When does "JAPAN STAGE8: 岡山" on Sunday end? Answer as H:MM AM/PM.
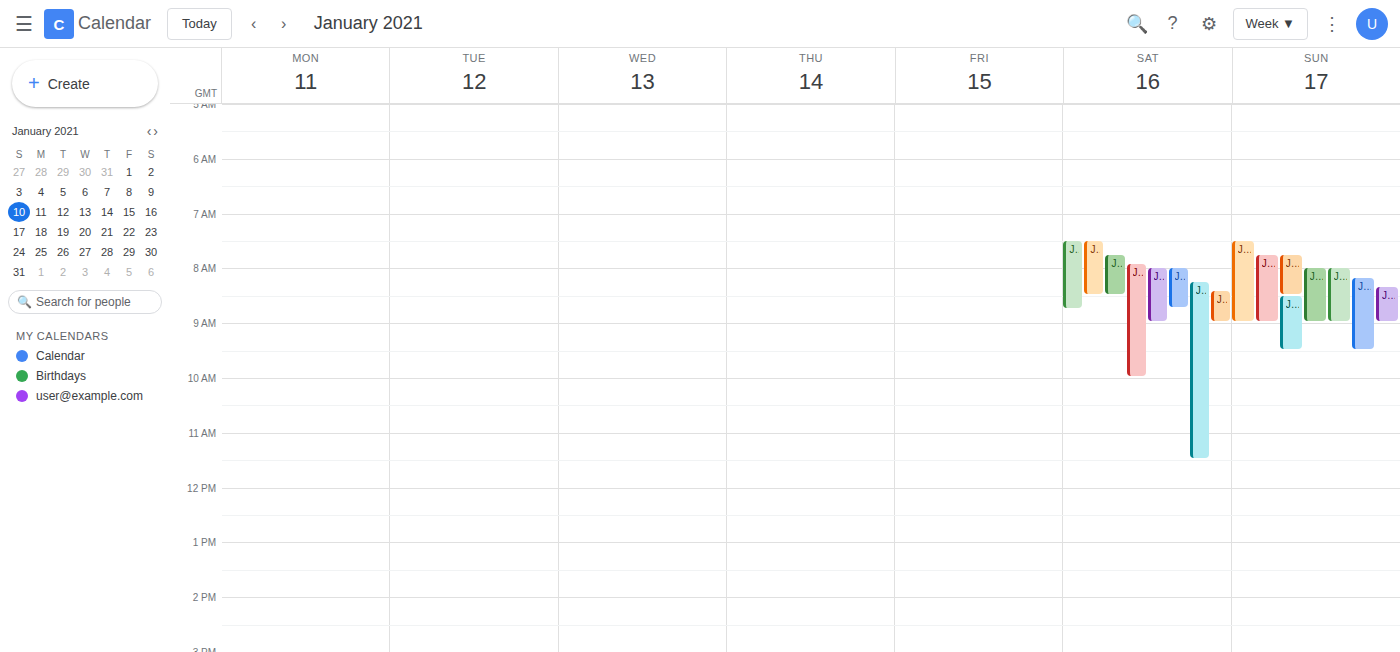
9:00 AM